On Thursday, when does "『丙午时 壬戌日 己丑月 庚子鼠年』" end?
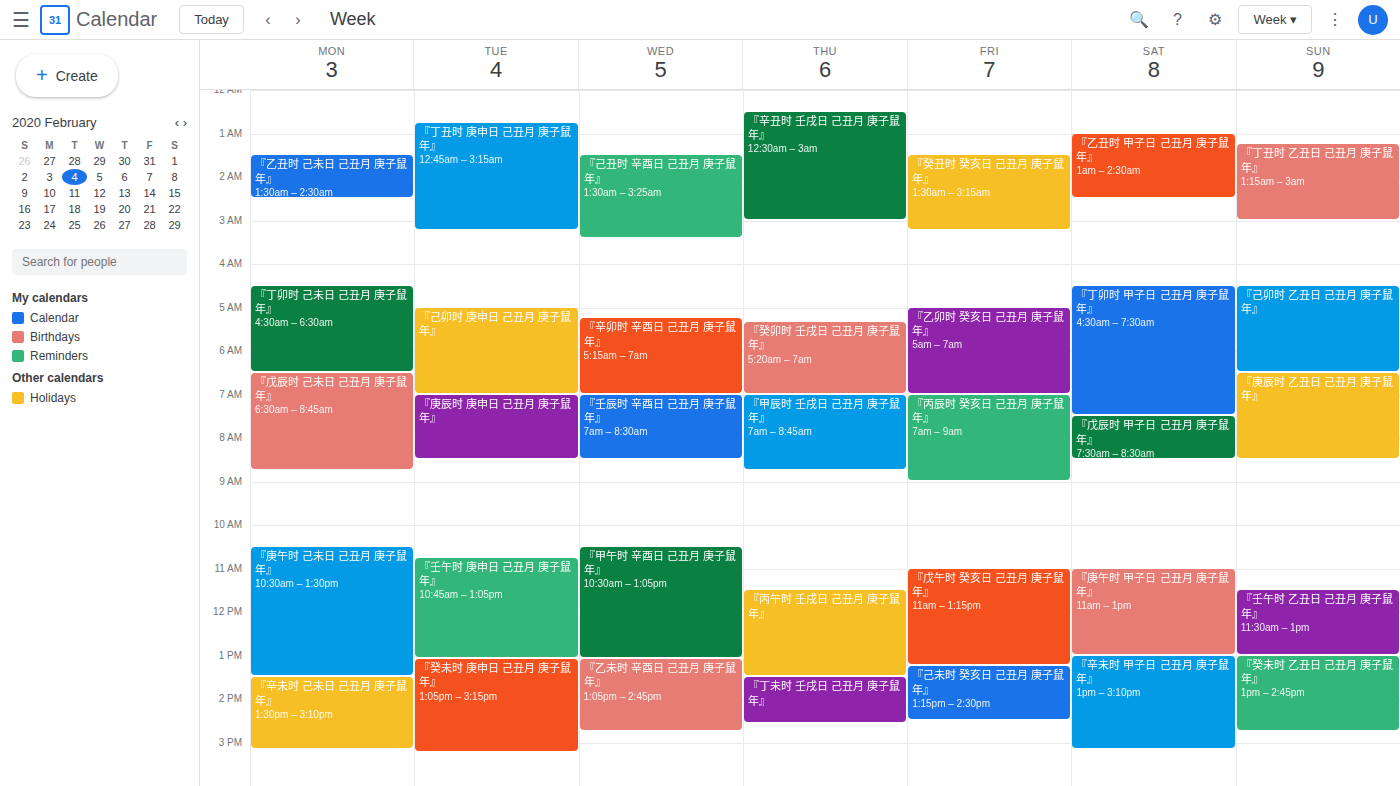
1:30 PM